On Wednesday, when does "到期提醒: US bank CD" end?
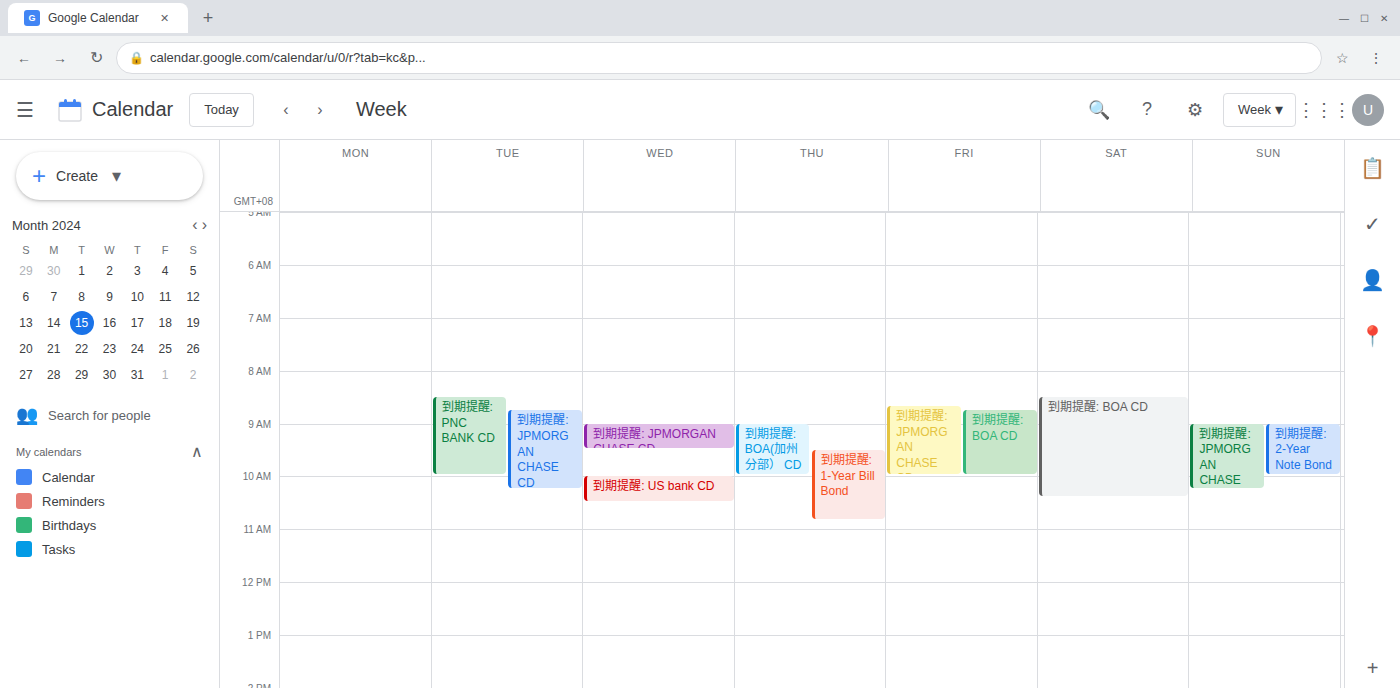
10:30 AM